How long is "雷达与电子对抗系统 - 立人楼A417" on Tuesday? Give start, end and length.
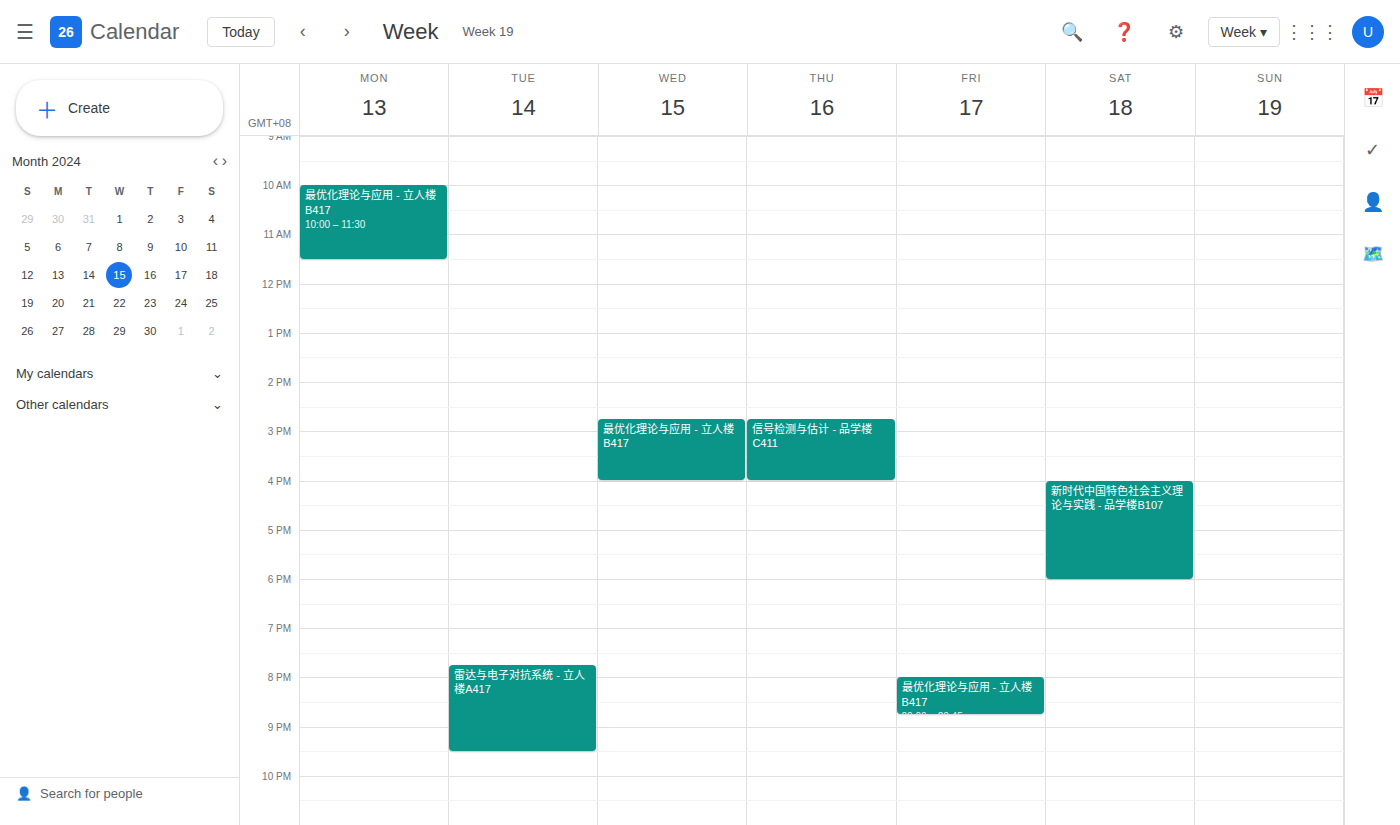
7:45 PM to 9:30 PM, 1 hour 45 minutes